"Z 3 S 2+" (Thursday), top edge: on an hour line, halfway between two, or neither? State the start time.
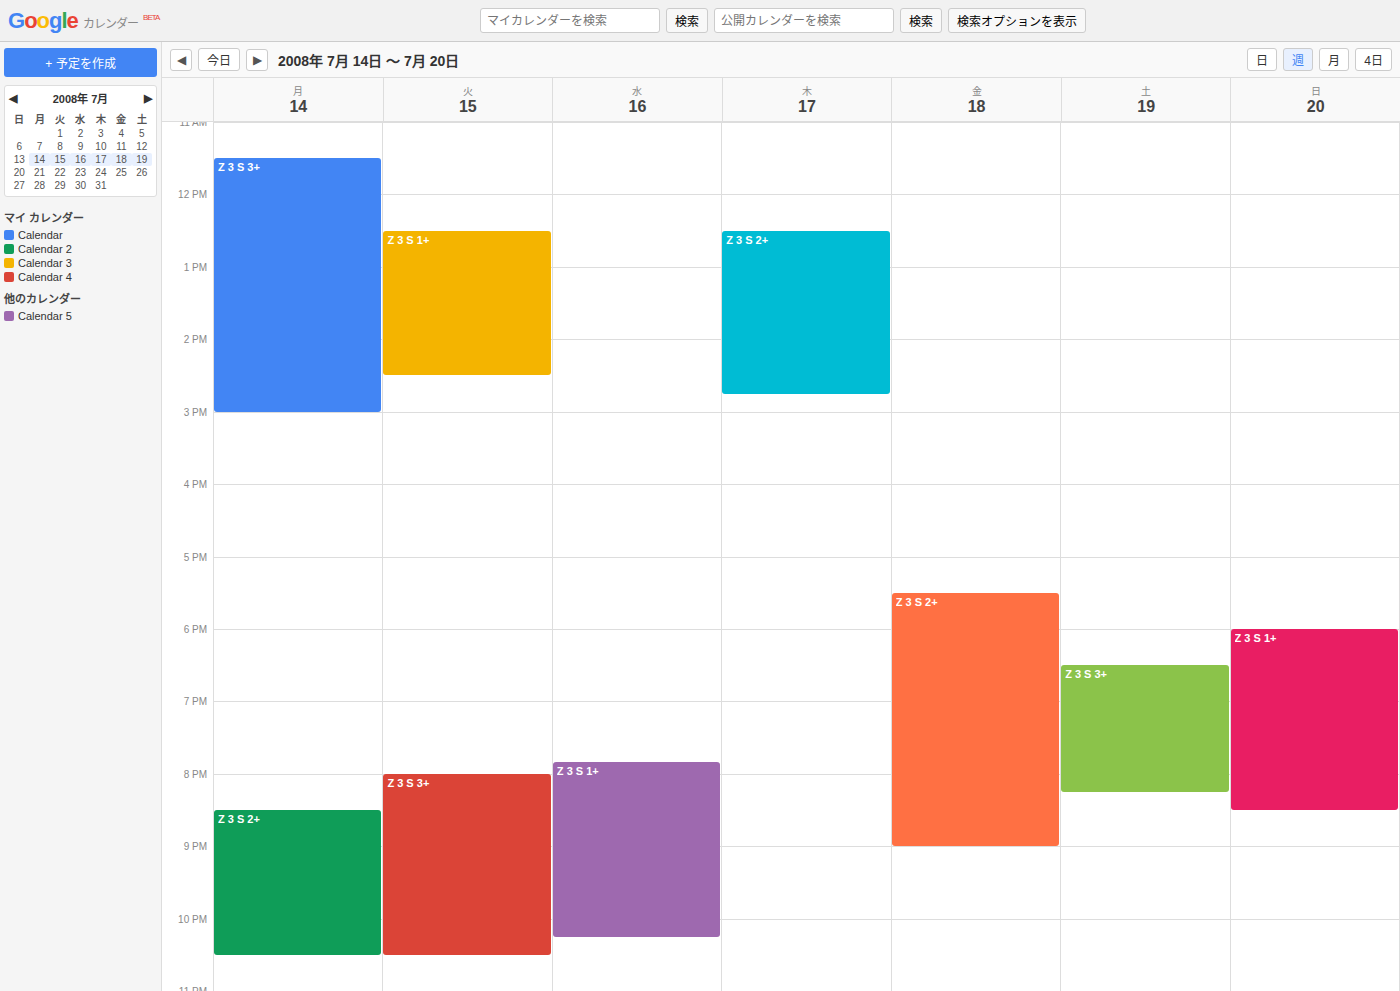
12:30 PM -- halfway between the 12 PM and 1 PM lines.